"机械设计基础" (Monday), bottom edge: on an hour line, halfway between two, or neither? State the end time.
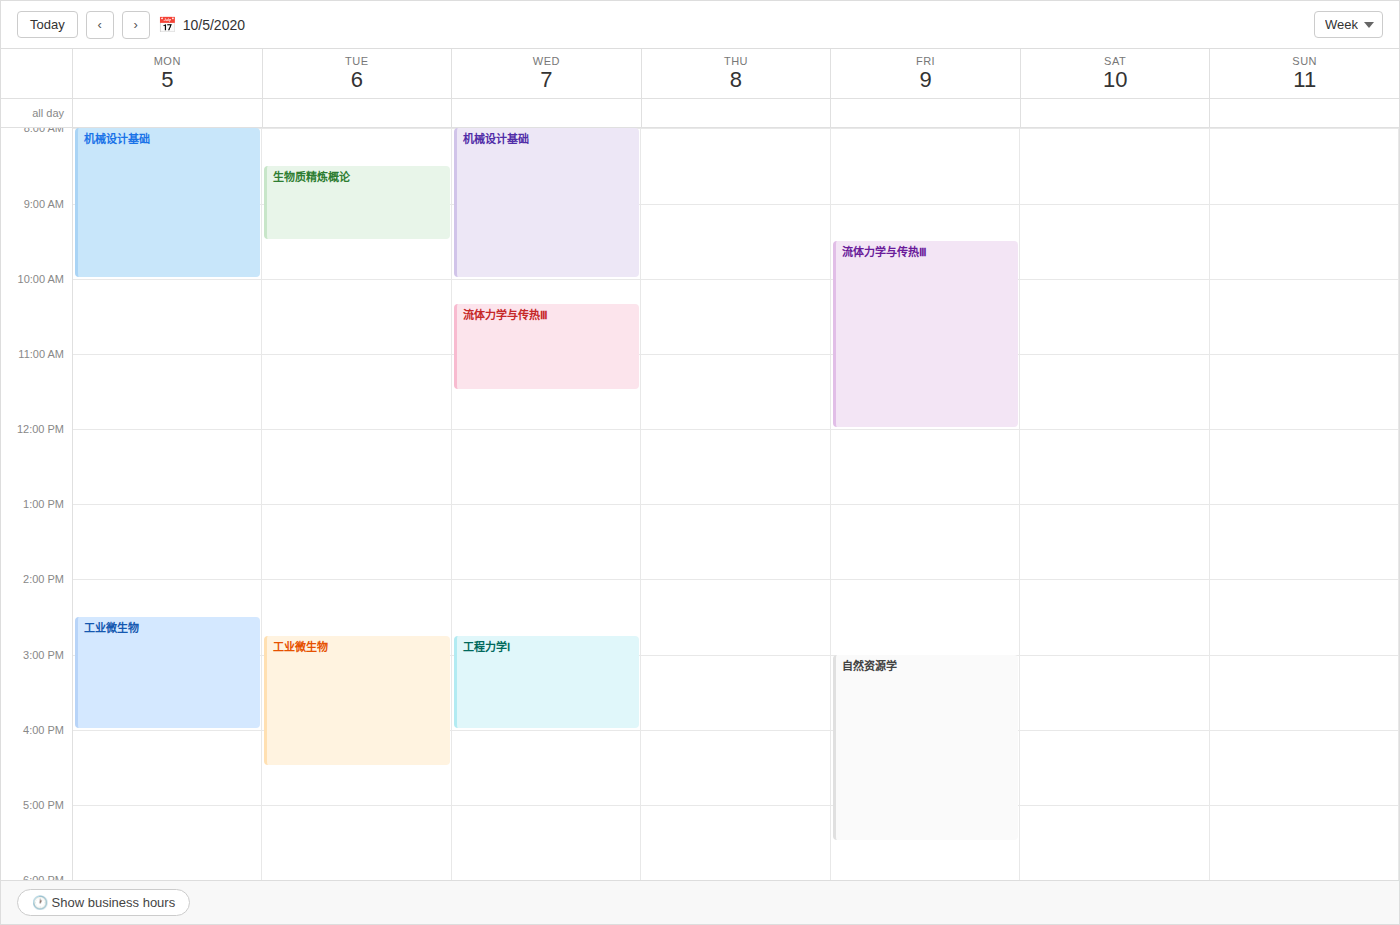
10:00 AM -- exactly on the 10 AM line.